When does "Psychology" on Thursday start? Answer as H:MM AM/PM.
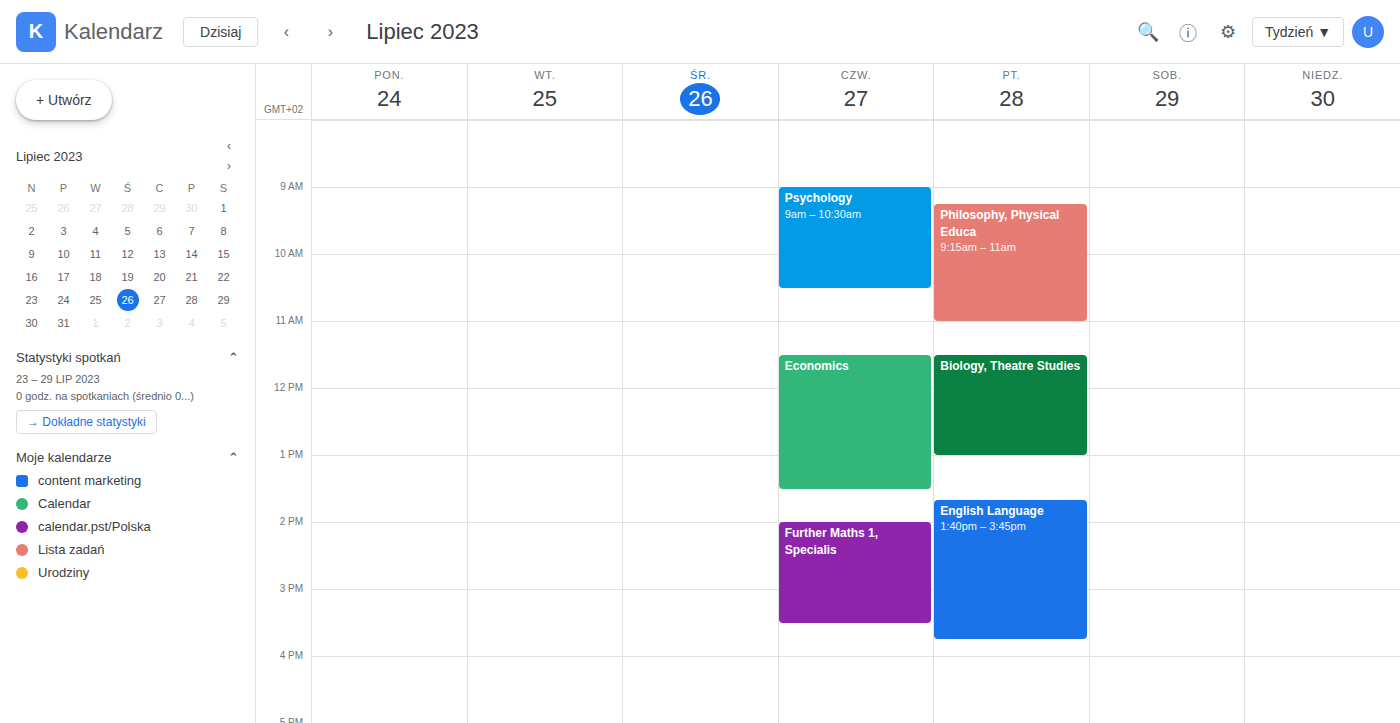
9:00 AM